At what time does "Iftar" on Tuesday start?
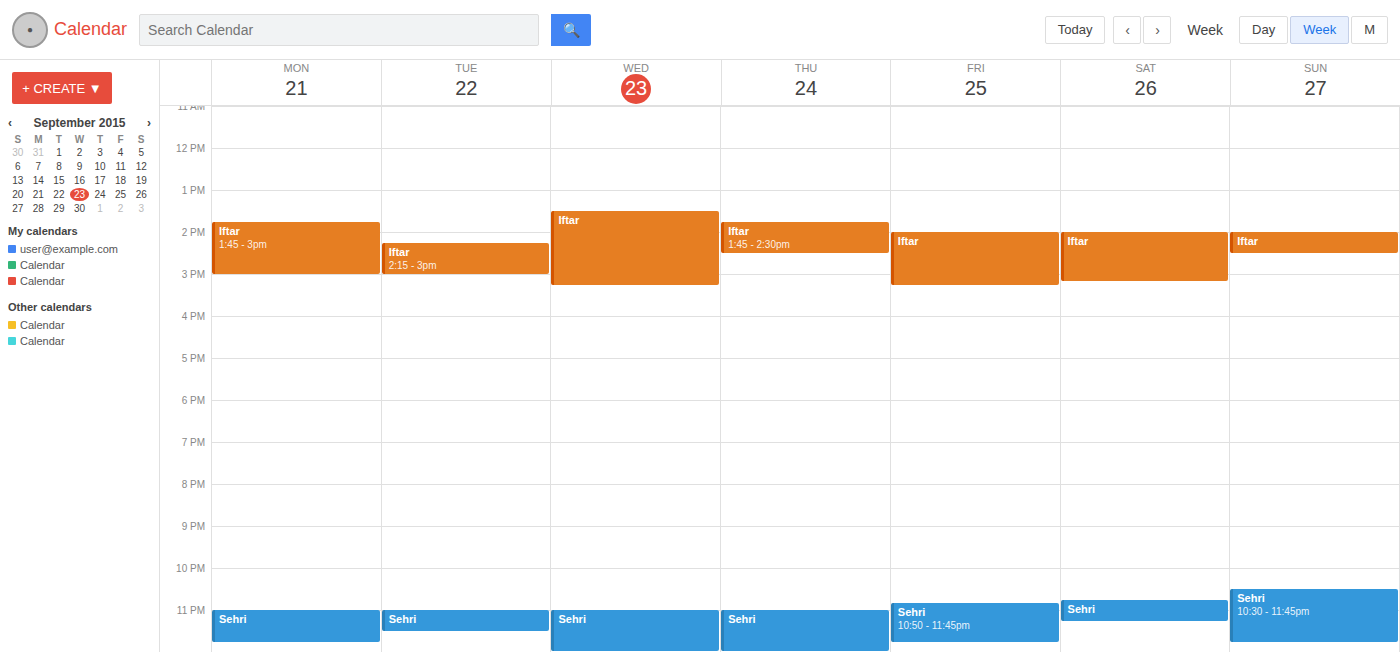
2:15 PM